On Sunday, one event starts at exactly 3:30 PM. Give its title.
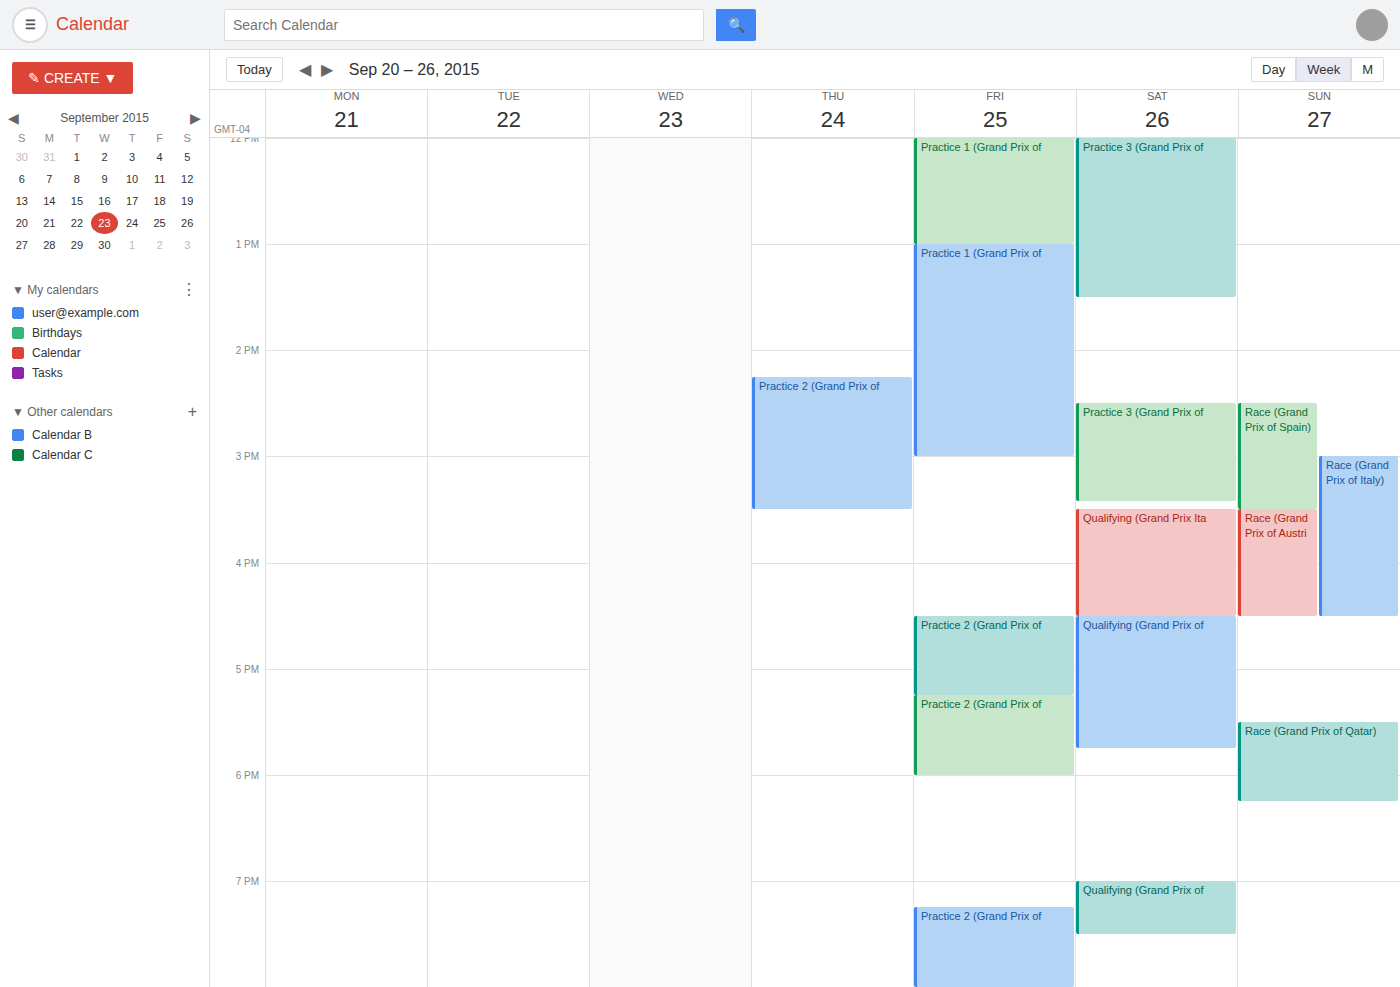
"Race (Grand Prix of Austri"